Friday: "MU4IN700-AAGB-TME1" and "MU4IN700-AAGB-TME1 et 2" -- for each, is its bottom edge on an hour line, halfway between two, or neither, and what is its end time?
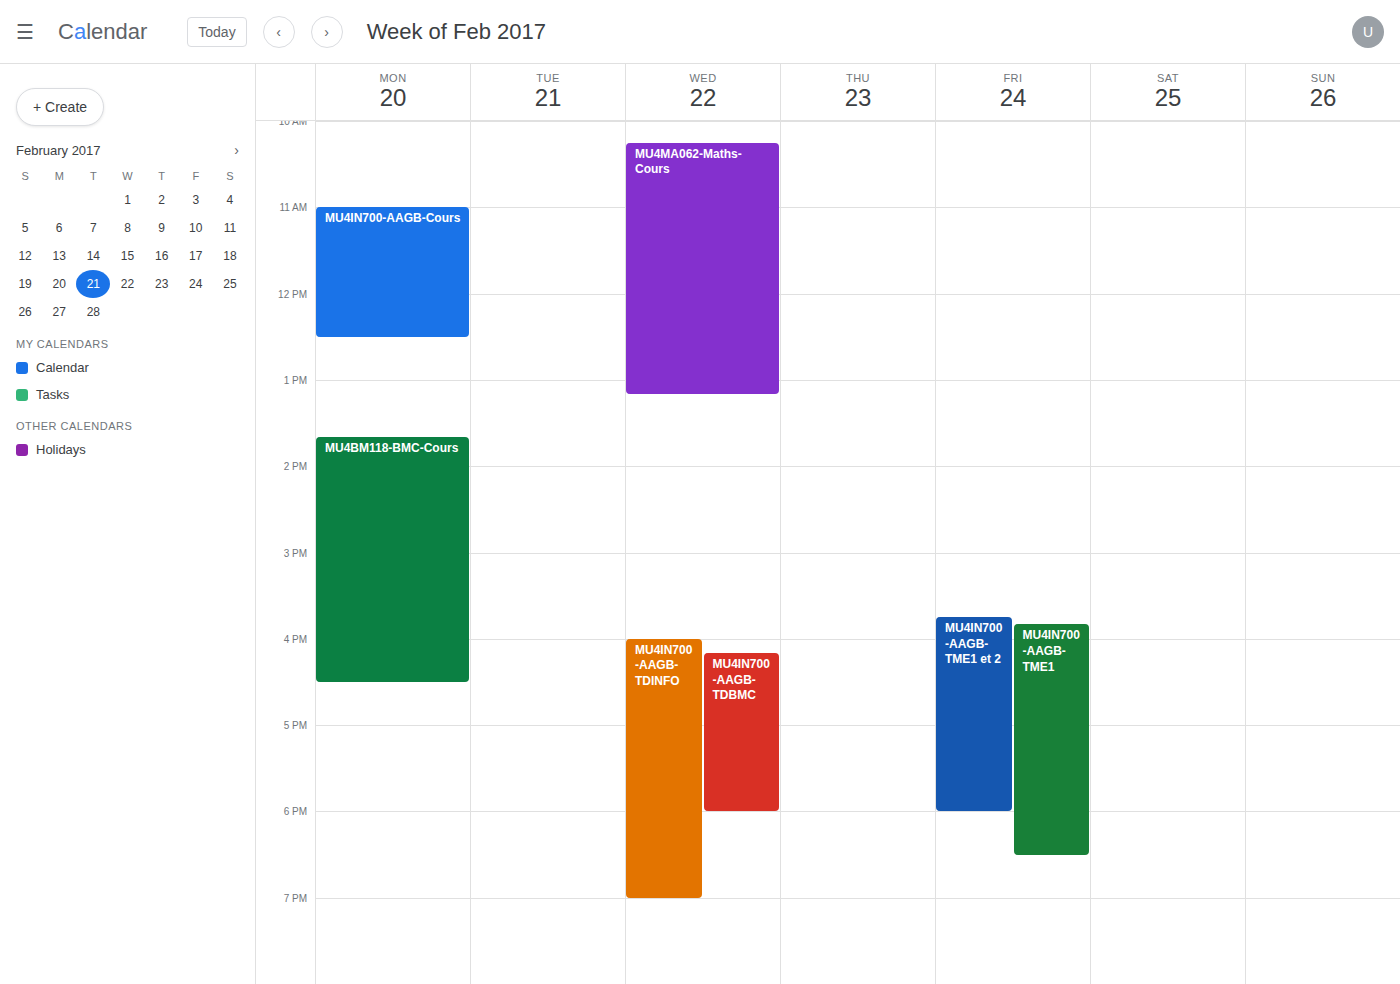
"MU4IN700-AAGB-TME1": 18:30, halfway between the 18:00 and 19:00 lines. "MU4IN700-AAGB-TME1 et 2": 18:00, exactly on the 18:00 line.